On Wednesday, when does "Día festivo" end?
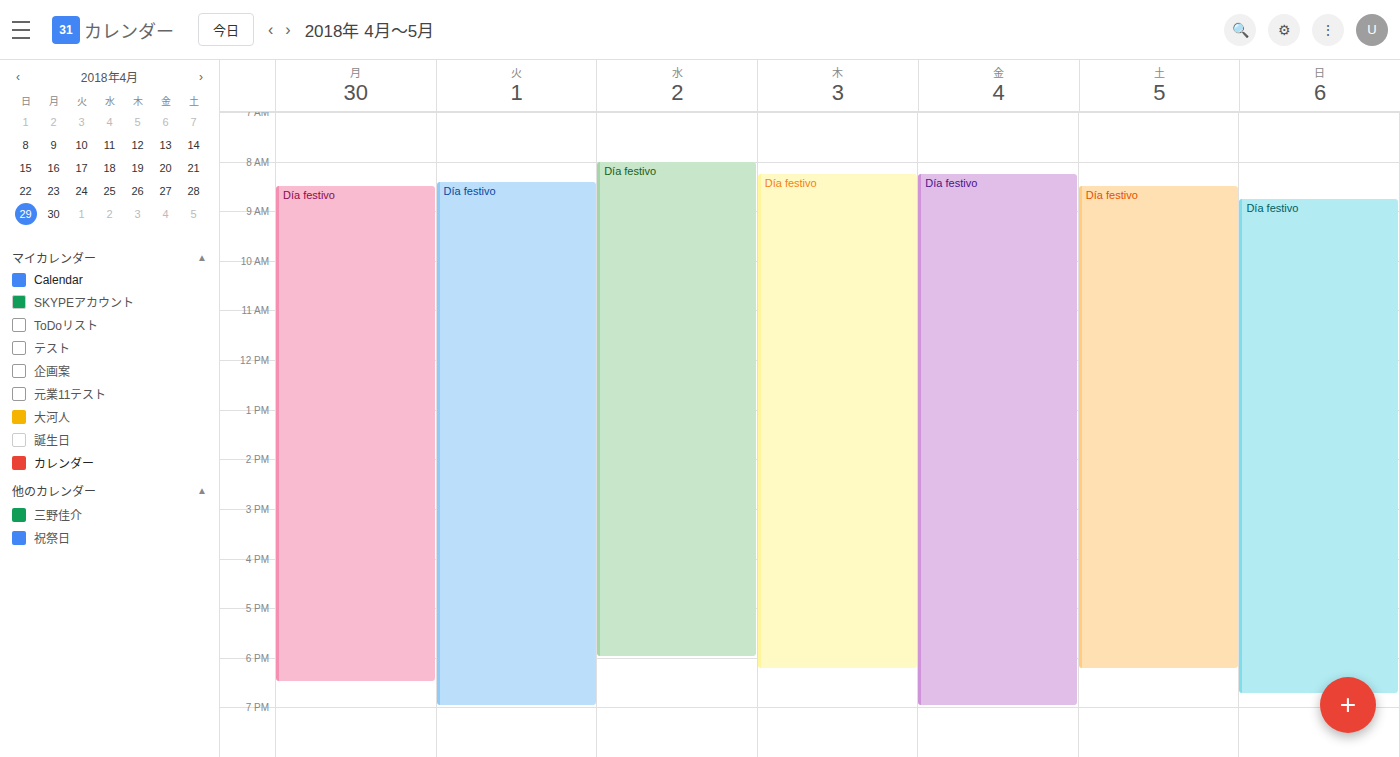
6:00 PM